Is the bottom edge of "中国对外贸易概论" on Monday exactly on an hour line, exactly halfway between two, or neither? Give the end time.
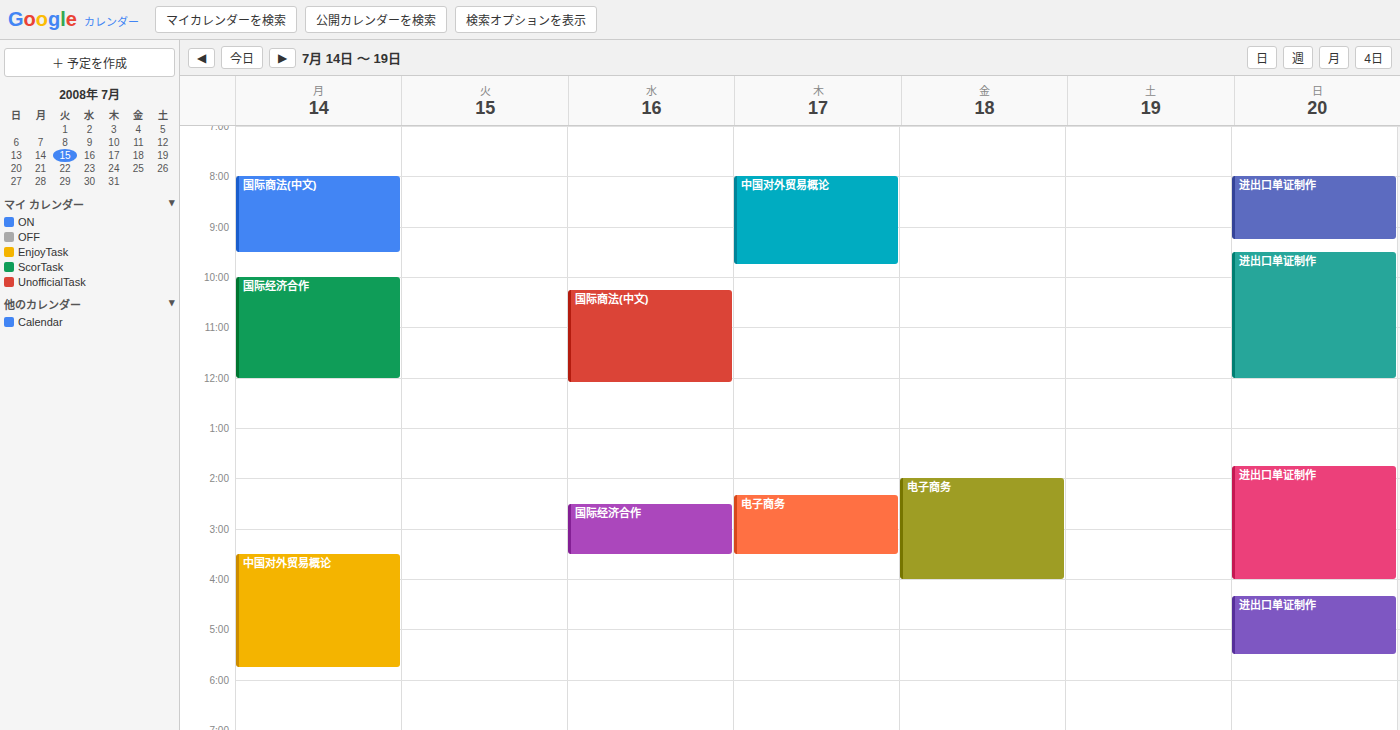
5:45 PM -- neither: three quarters of the way from the 5 PM line to the 6 PM line.